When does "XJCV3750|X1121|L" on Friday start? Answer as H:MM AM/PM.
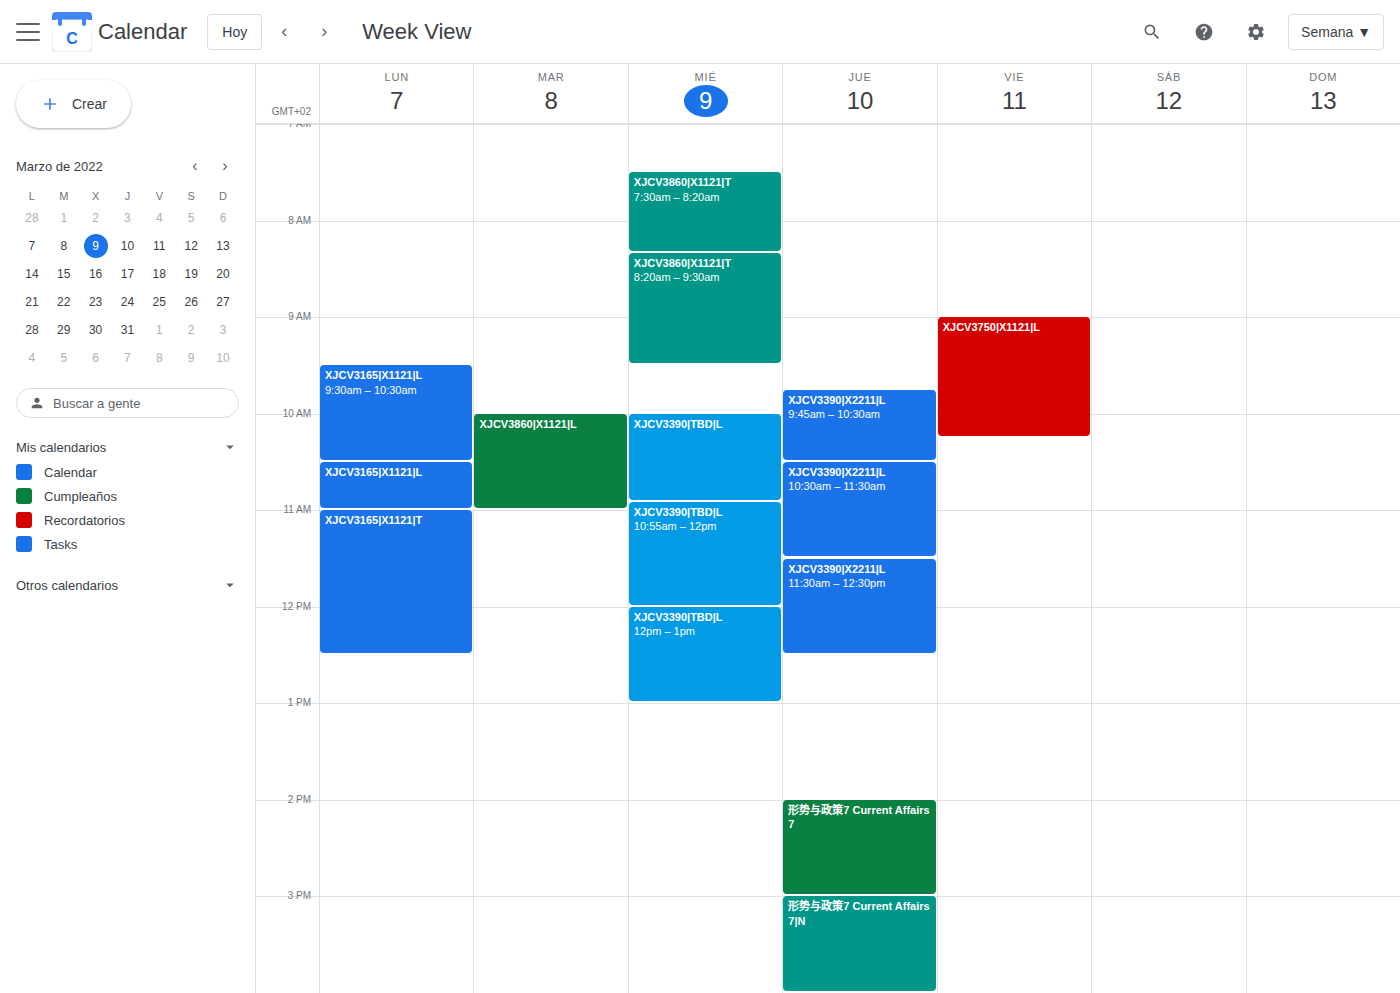
9:00 AM